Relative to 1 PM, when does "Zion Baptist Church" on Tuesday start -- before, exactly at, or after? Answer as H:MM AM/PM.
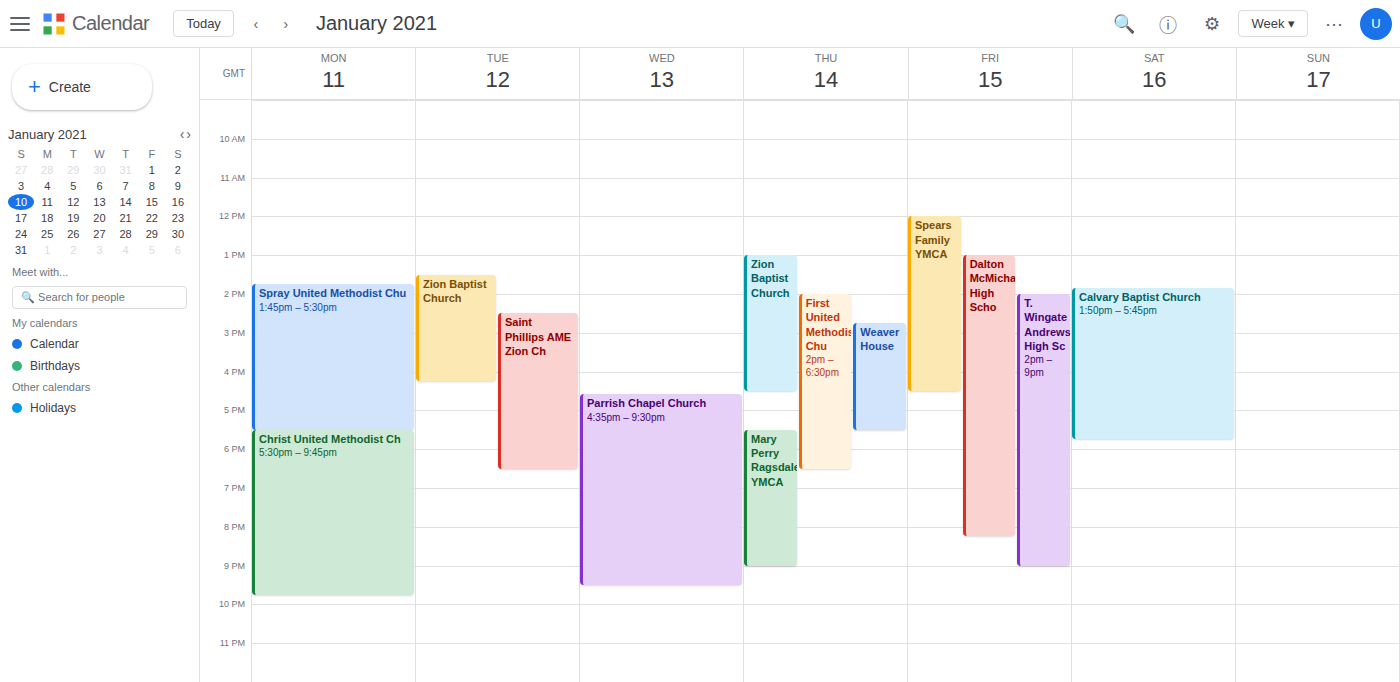
1:30 PM -- after 1 PM, 30 minutes below the 1 PM line.